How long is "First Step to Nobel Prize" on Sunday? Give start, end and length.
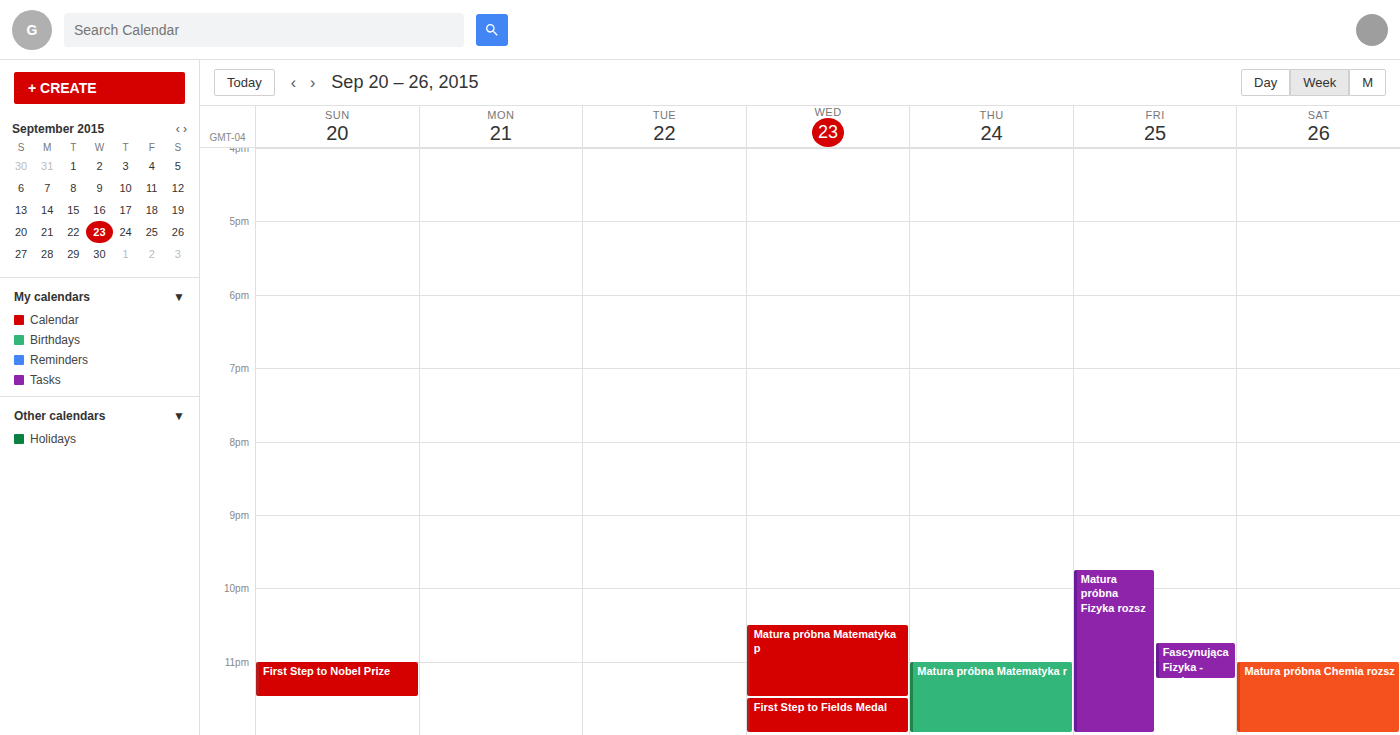
11:00 PM to 11:30 PM, 30 minutes